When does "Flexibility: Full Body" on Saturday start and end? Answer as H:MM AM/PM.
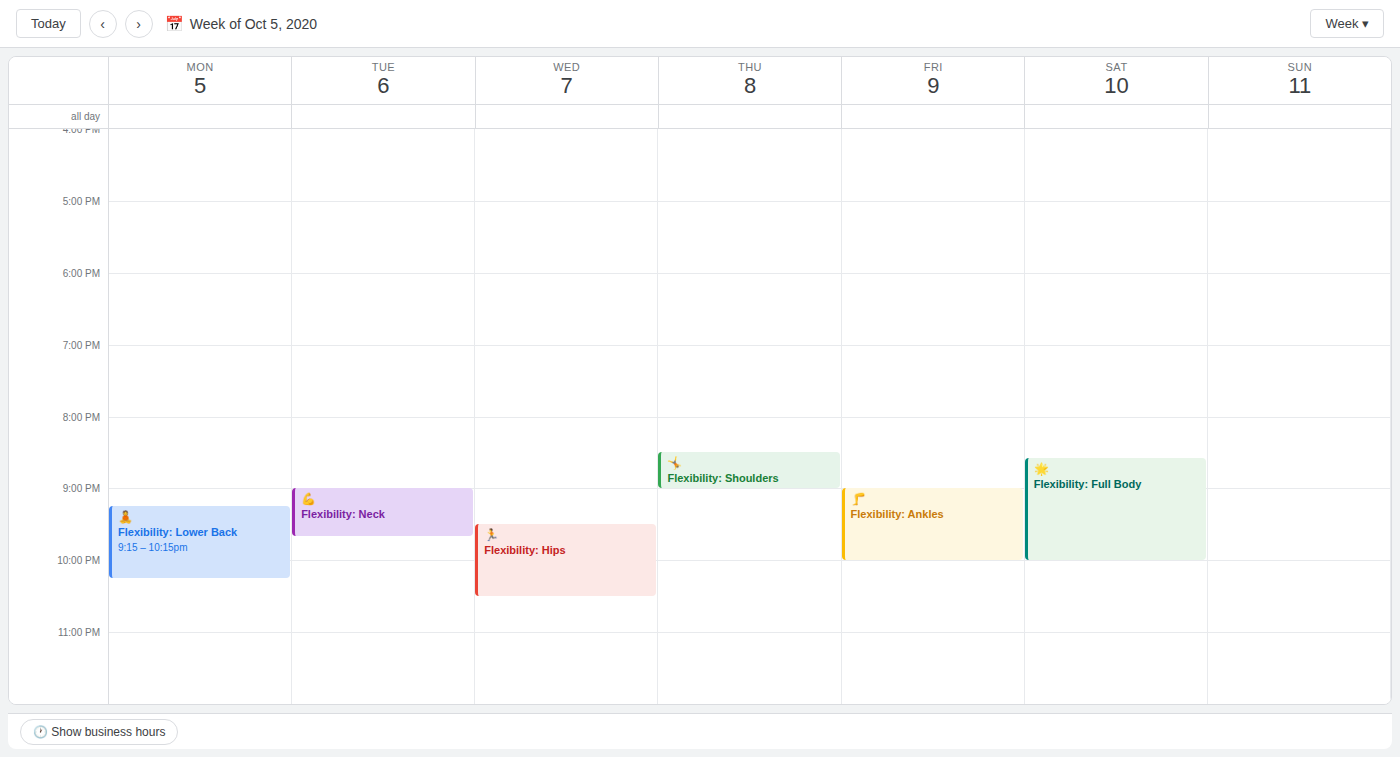
8:35 PM to 10:00 PM